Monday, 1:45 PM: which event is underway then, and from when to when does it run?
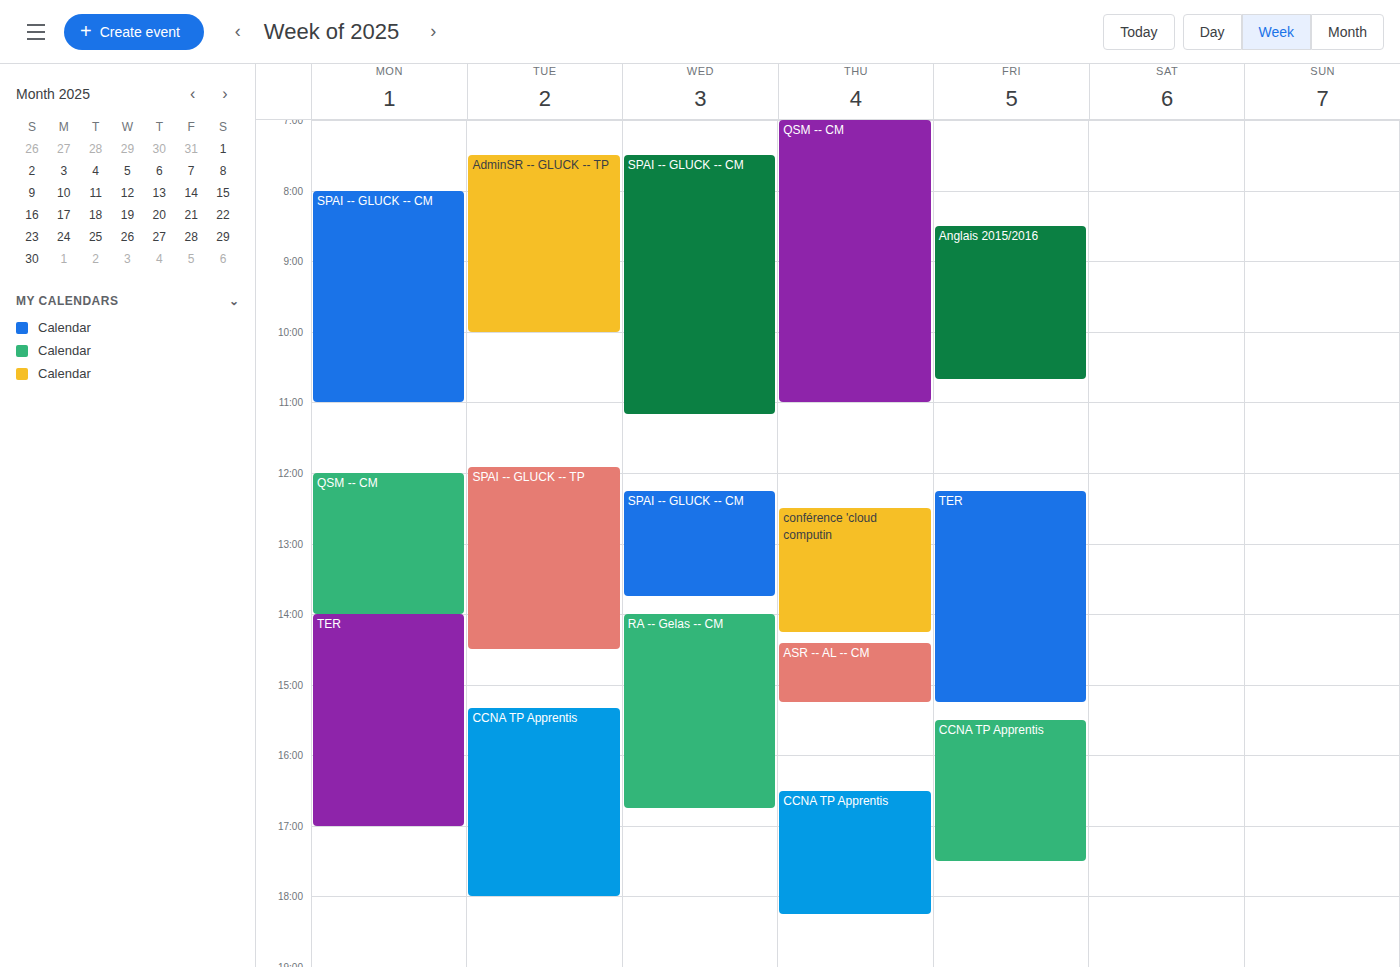
"QSM -- CM", 12:00 PM to 2:00 PM